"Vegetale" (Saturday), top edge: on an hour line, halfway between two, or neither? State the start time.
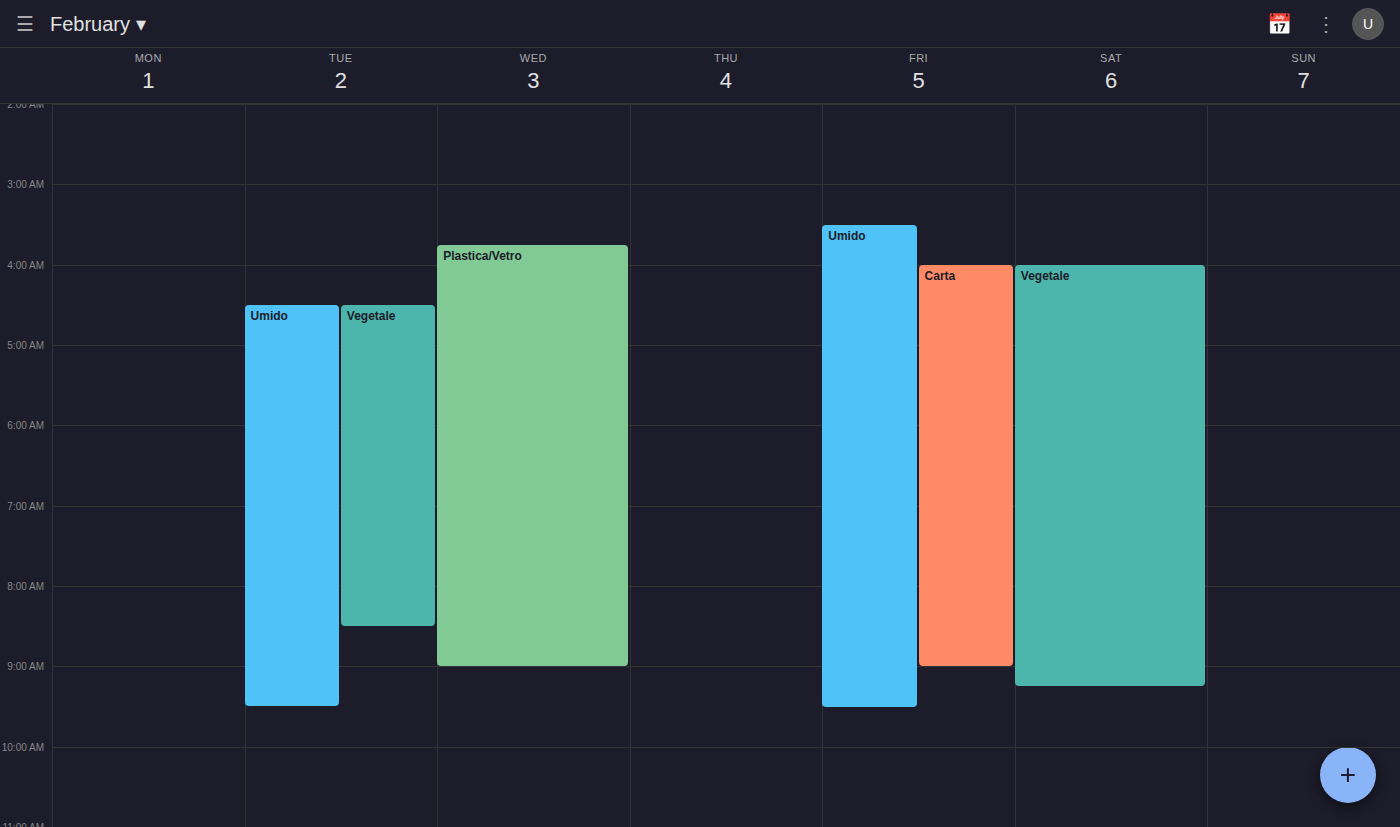
04:00 -- exactly on the 04:00 line.